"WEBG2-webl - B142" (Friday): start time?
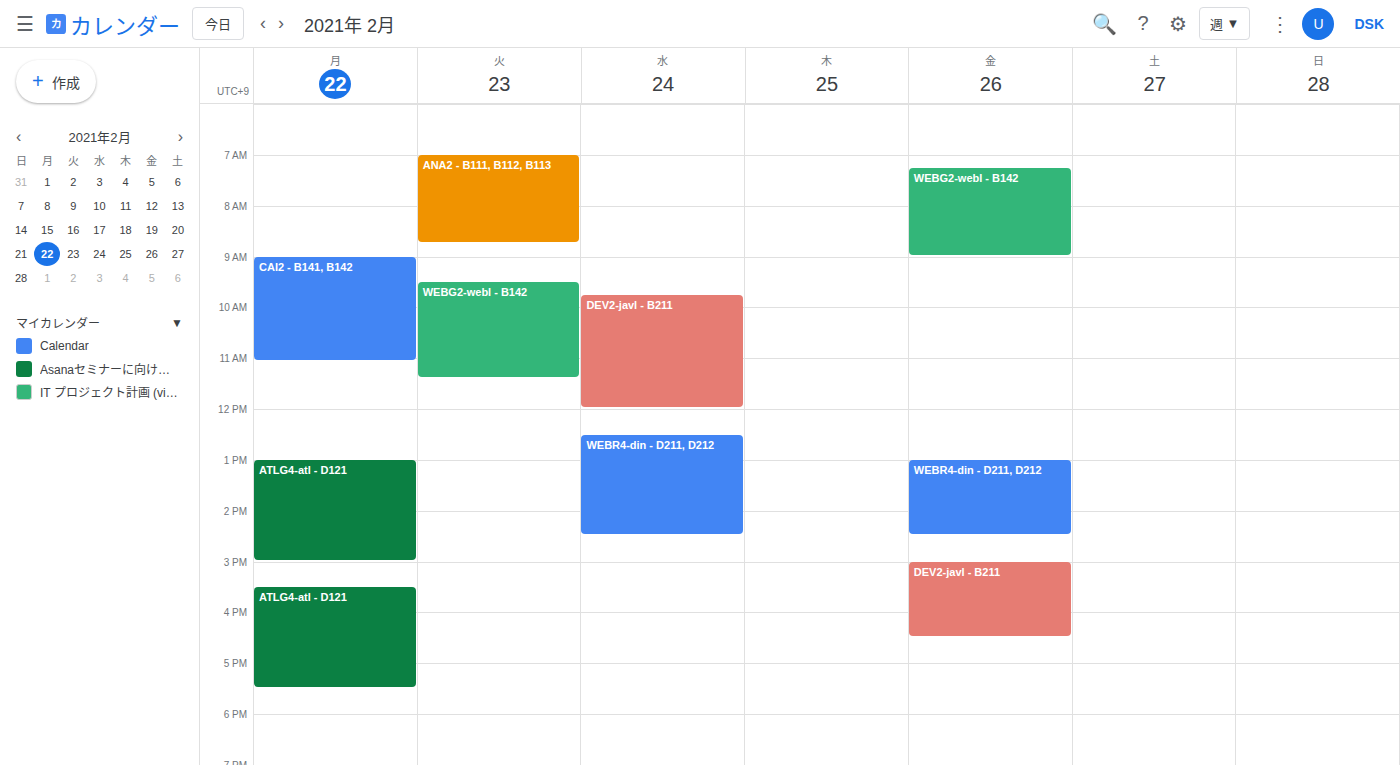
7:15 AM